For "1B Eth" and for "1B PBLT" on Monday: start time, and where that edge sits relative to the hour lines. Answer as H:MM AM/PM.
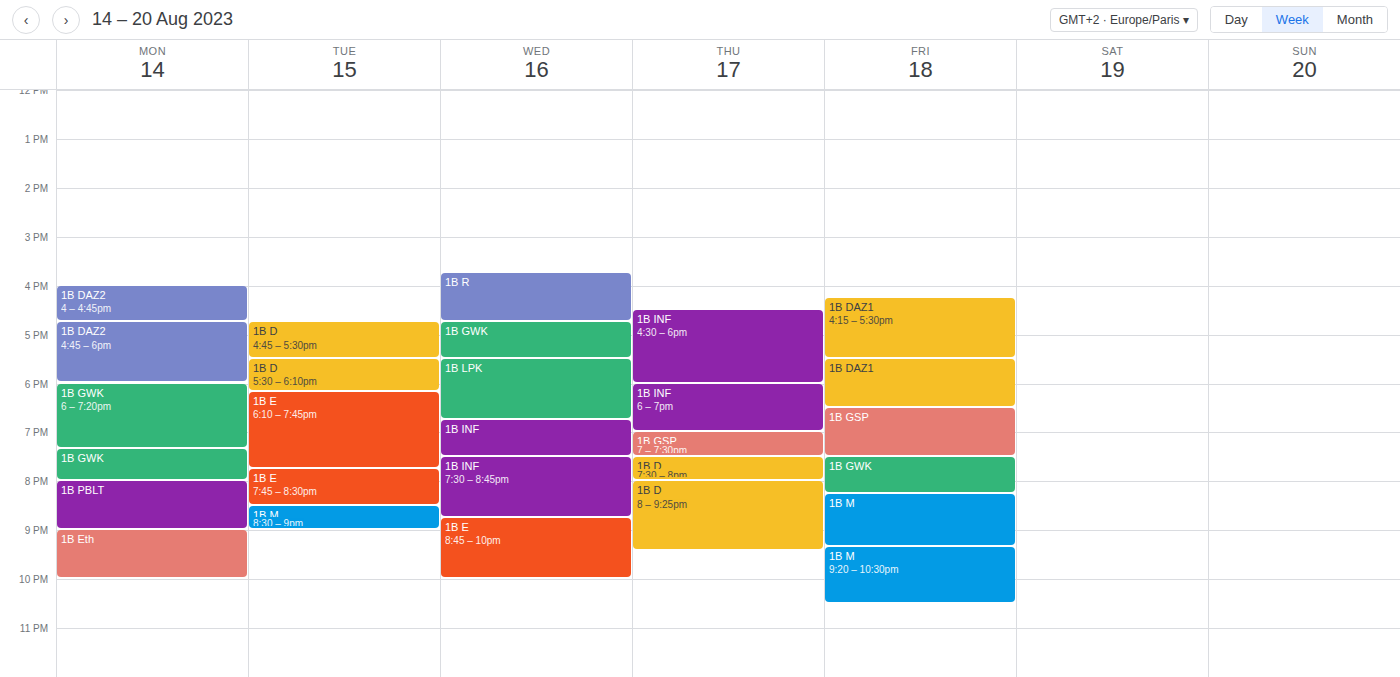
"1B Eth": 9:00 PM, exactly on the 9 PM line. "1B PBLT": 8:00 PM, exactly on the 8 PM line.